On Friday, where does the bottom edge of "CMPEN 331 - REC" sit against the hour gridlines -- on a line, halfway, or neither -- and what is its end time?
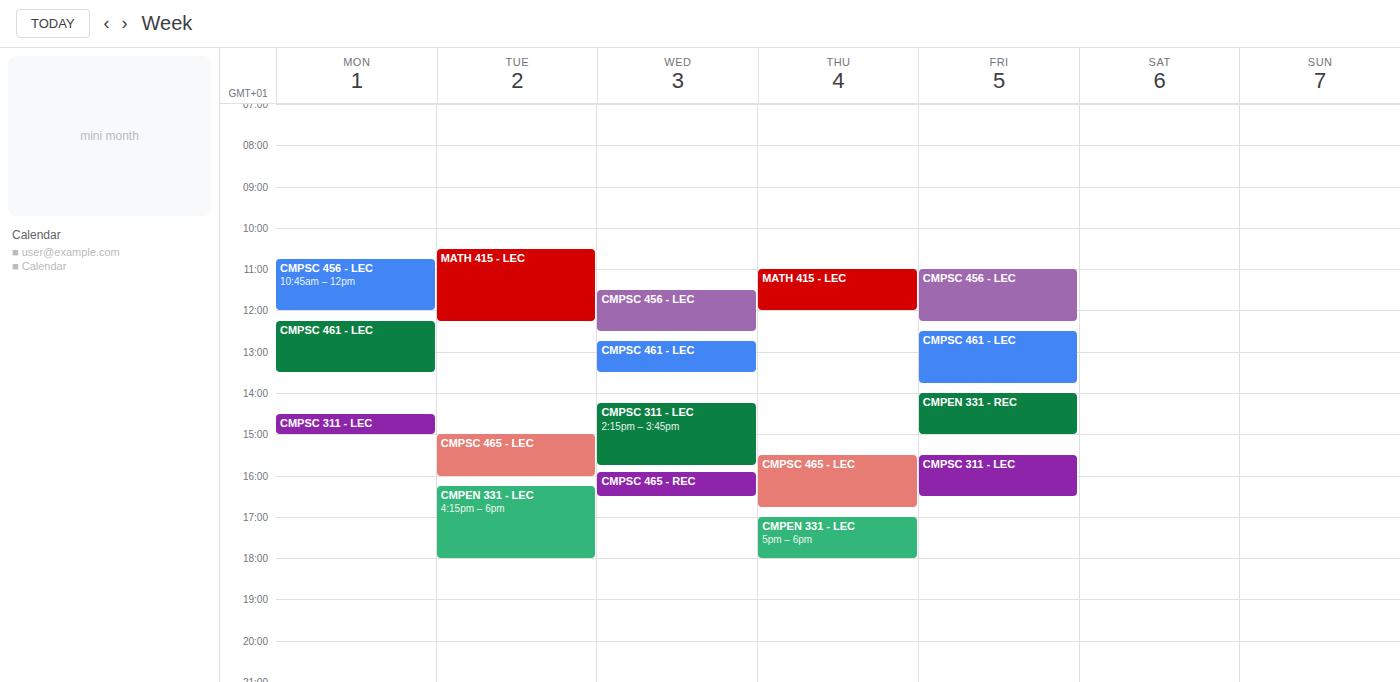
3:00 PM -- exactly on the 3 PM line.